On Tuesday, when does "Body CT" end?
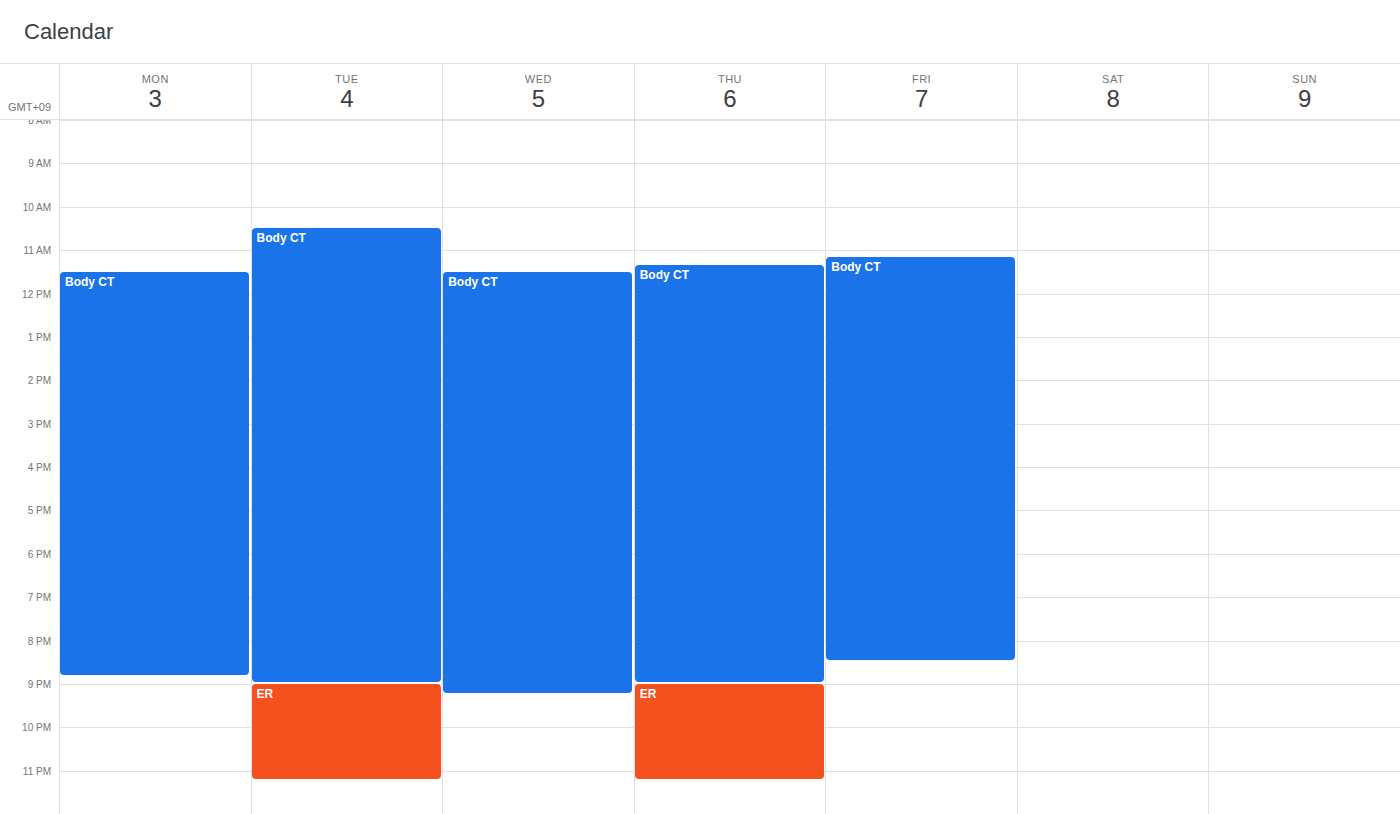
9:00 PM